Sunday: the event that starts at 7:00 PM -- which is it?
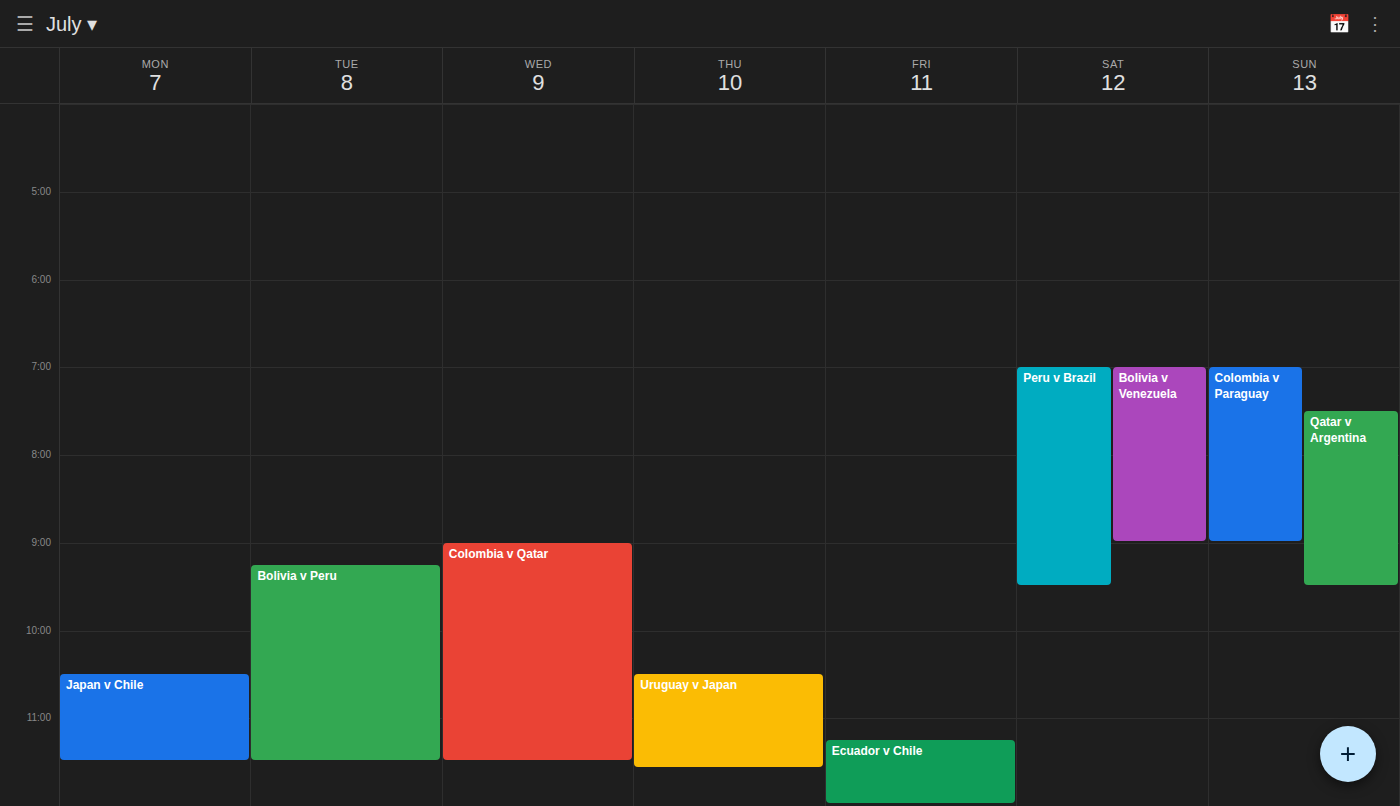
"Colombia v Paraguay"